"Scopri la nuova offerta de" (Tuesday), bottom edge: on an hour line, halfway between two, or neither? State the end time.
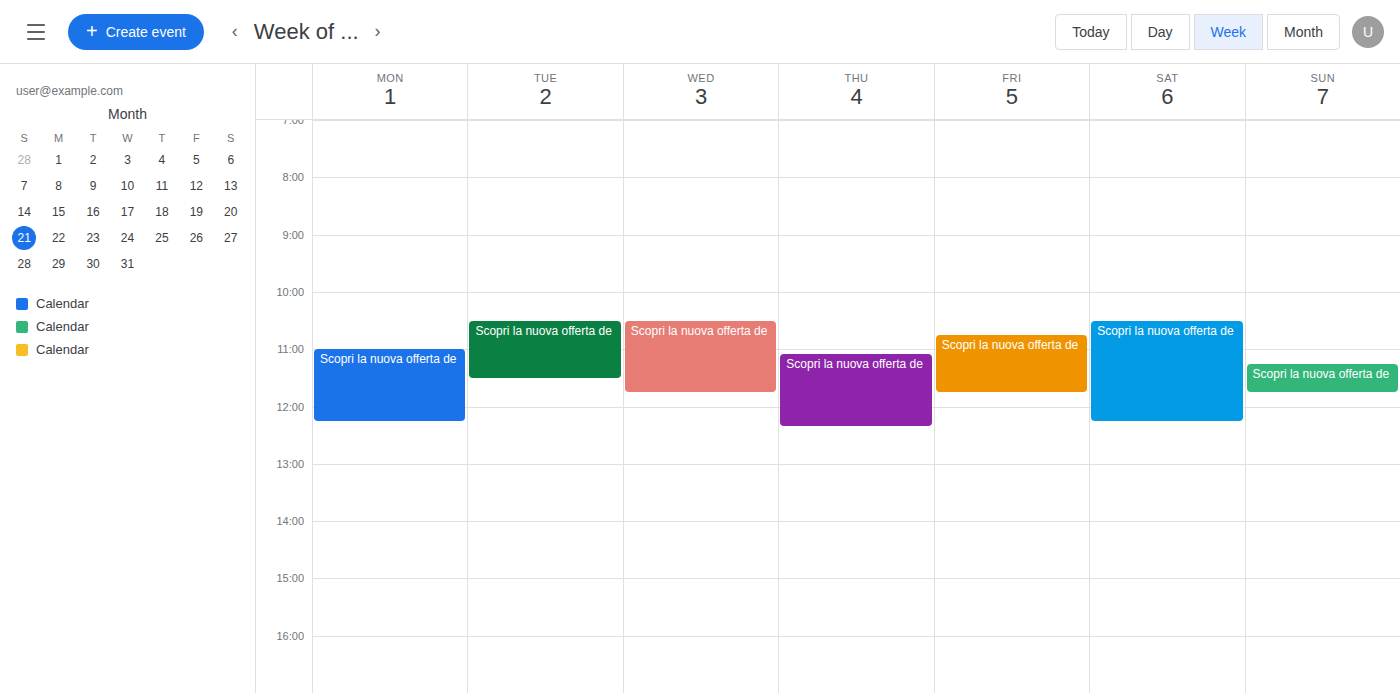
11:30 AM -- halfway between the 11 AM and 12 PM lines.